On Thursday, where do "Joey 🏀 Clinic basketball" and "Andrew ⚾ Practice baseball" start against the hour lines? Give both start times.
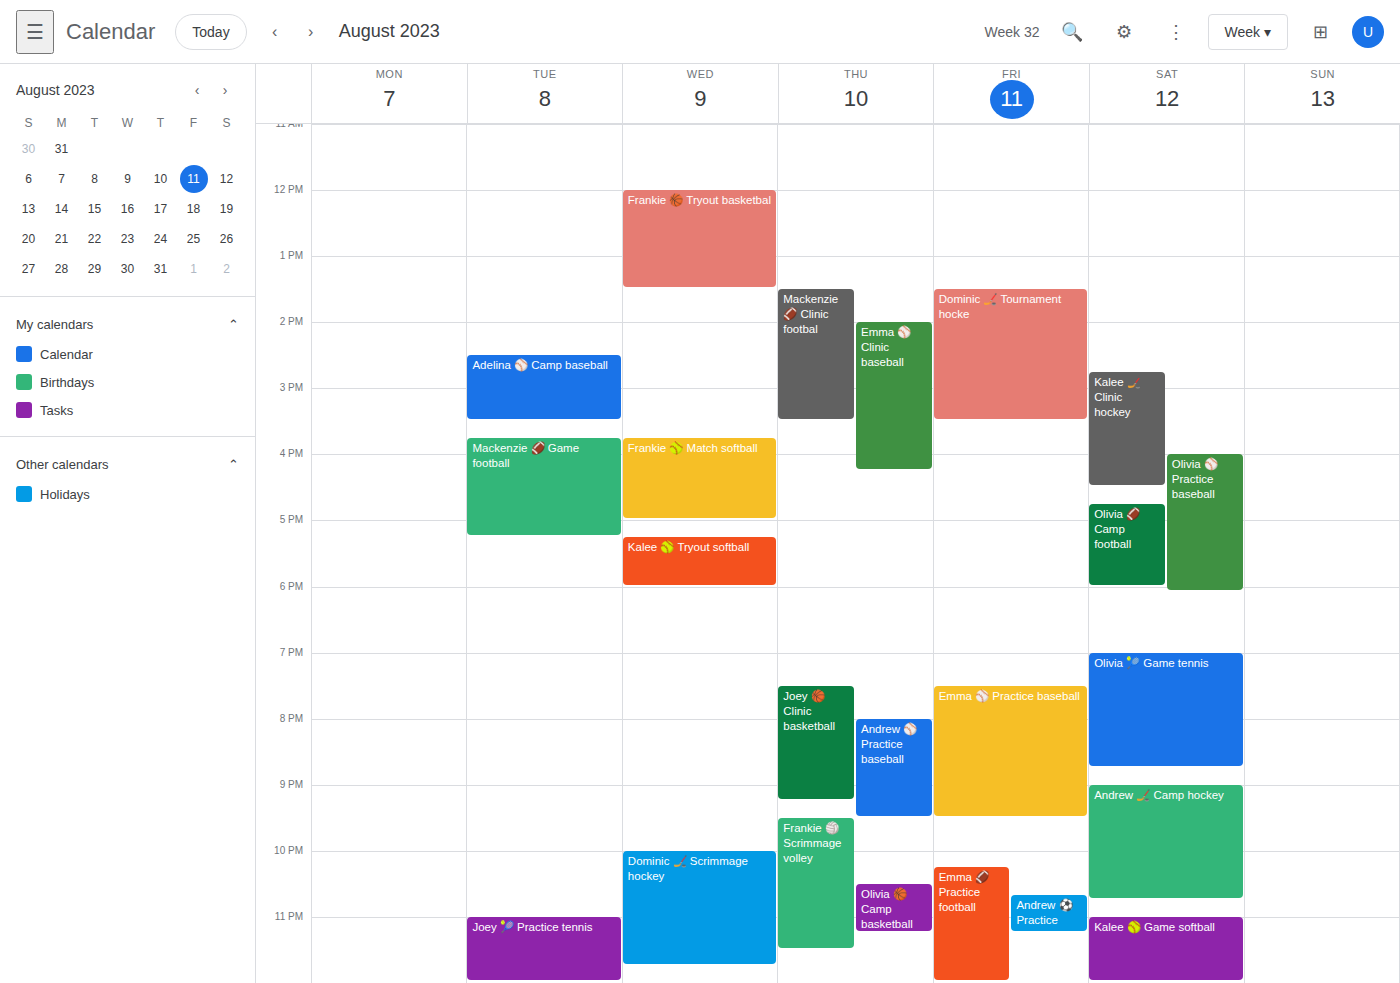
"Joey 🏀 Clinic basketball": 19:30, halfway between the 19:00 and 20:00 lines. "Andrew ⚾ Practice baseball": 20:00, exactly on the 20:00 line.